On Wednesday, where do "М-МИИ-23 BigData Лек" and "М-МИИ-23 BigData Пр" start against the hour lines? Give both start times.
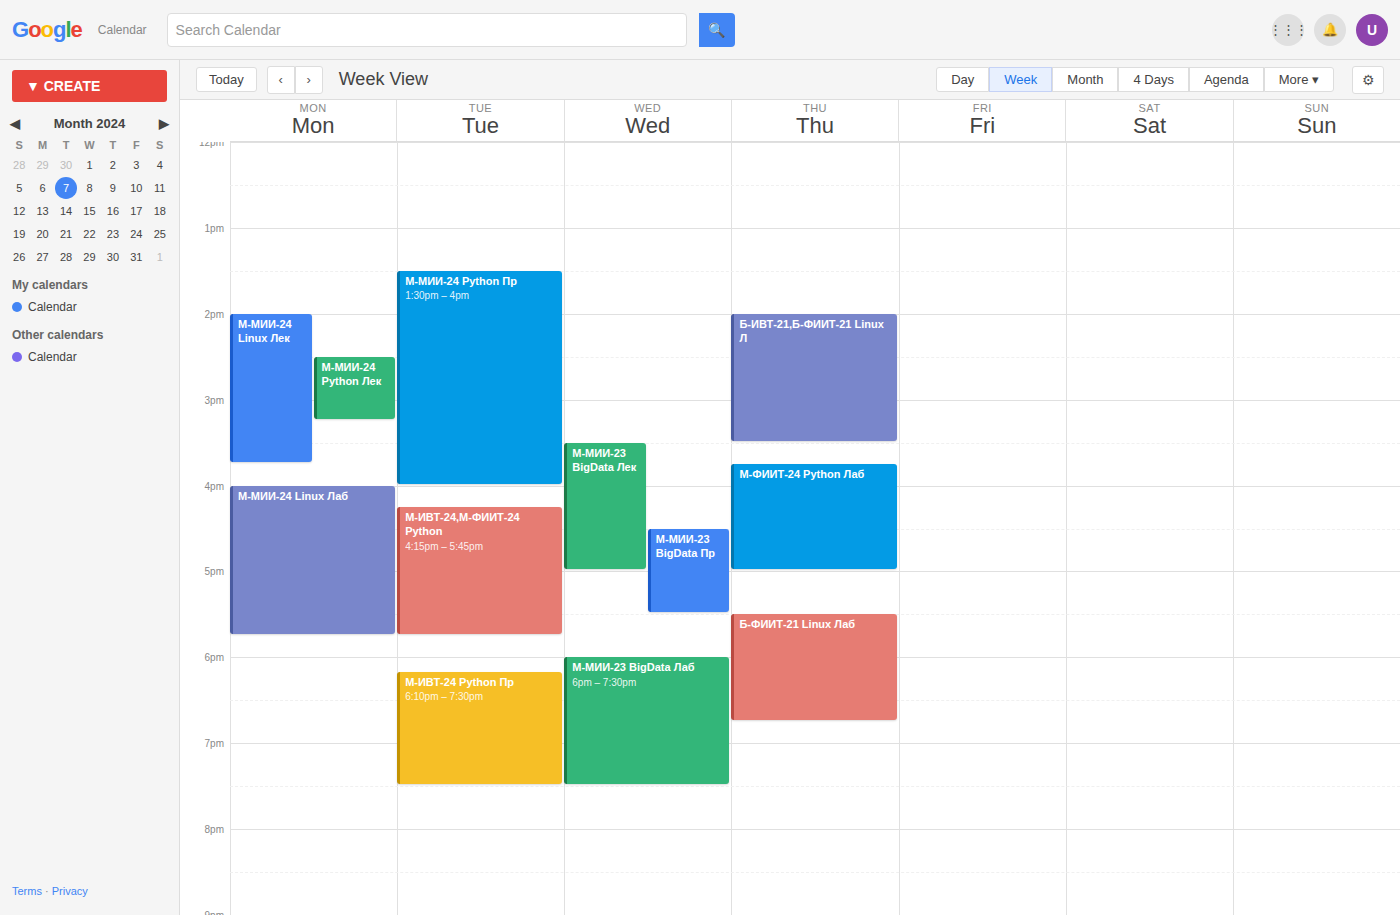
"М-МИИ-23 BigData Лек": 15:30, halfway between the 15:00 and 16:00 lines. "М-МИИ-23 BigData Пр": 16:30, halfway between the 16:00 and 17:00 lines.